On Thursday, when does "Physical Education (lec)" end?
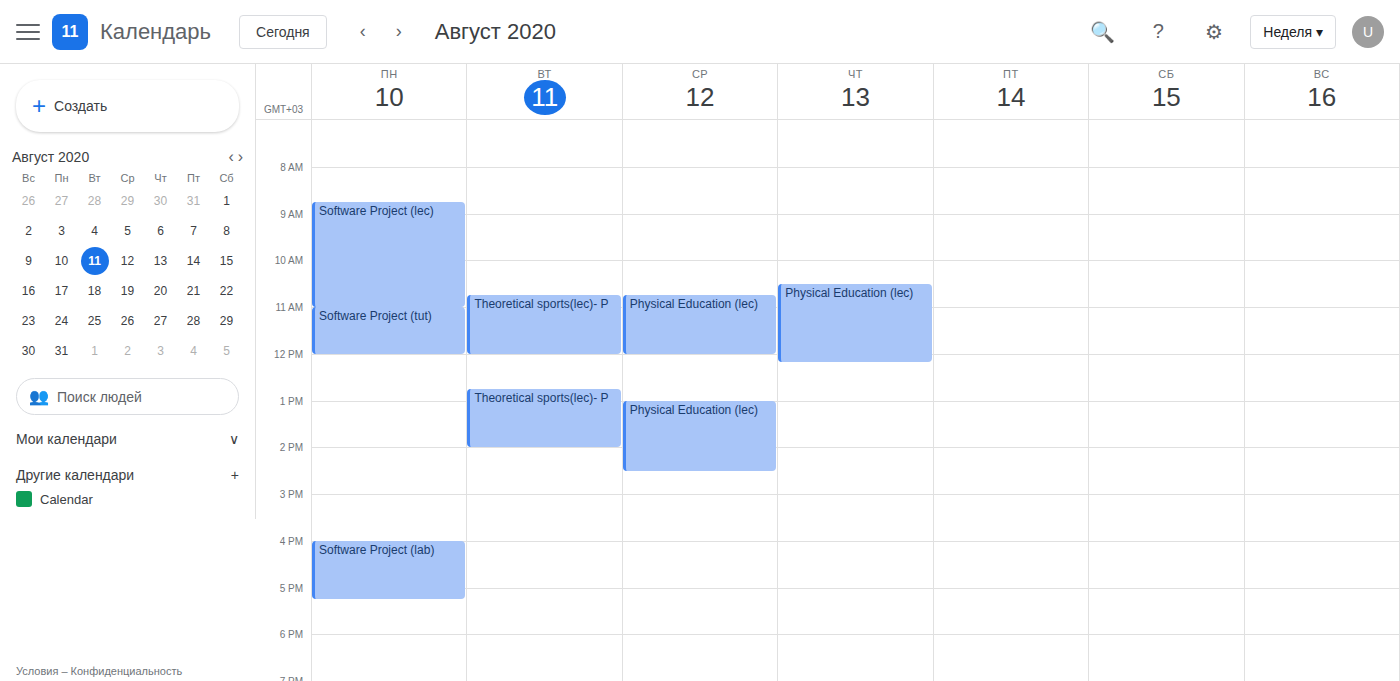
12:10 PM